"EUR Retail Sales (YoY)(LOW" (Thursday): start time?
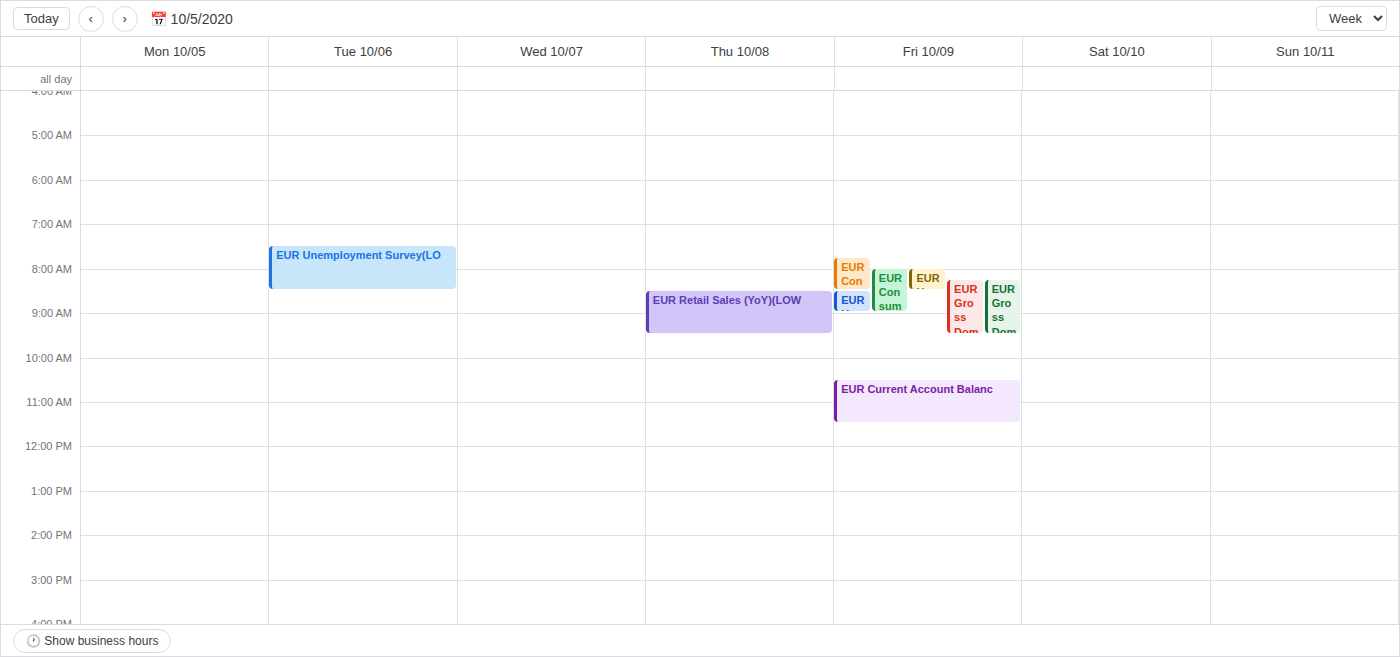
08:30